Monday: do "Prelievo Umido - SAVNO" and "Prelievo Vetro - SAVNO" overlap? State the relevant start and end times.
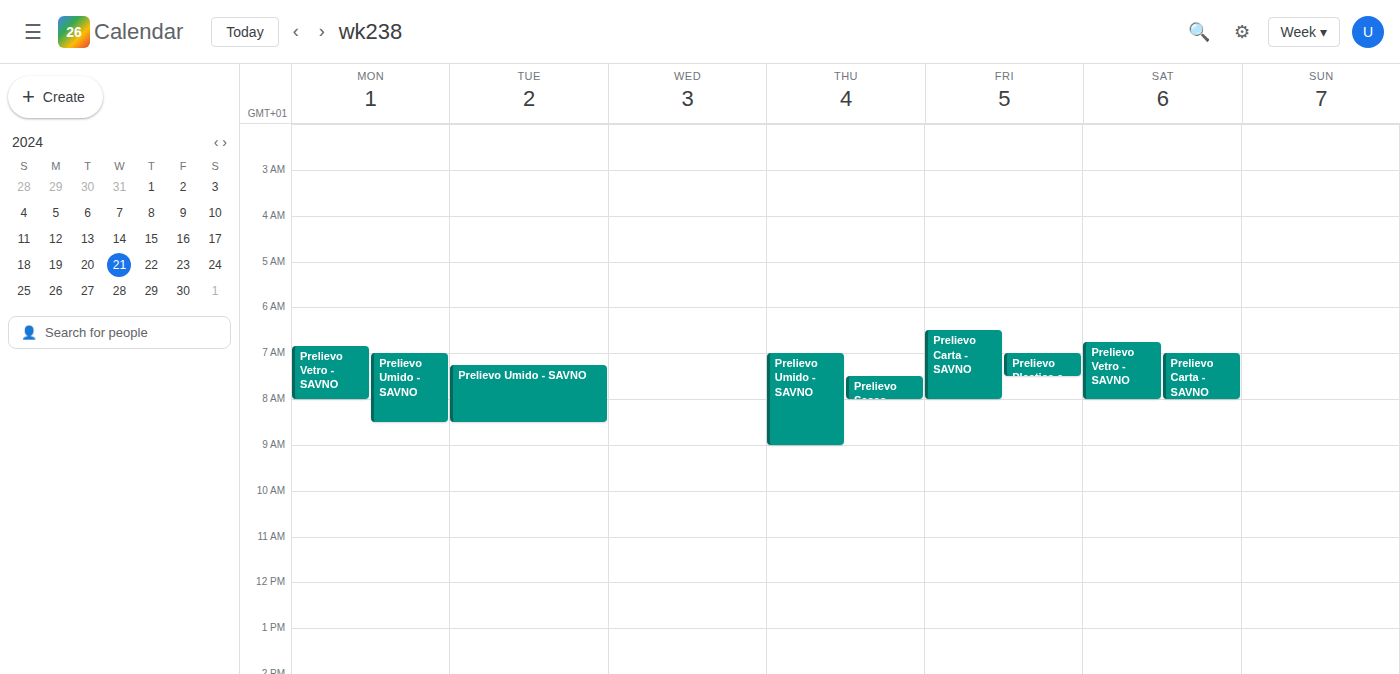
"Prelievo Umido - SAVNO" starts at 7:00 AM, before "Prelievo Vetro - SAVNO" ends at 8:00 AM -- they overlap.